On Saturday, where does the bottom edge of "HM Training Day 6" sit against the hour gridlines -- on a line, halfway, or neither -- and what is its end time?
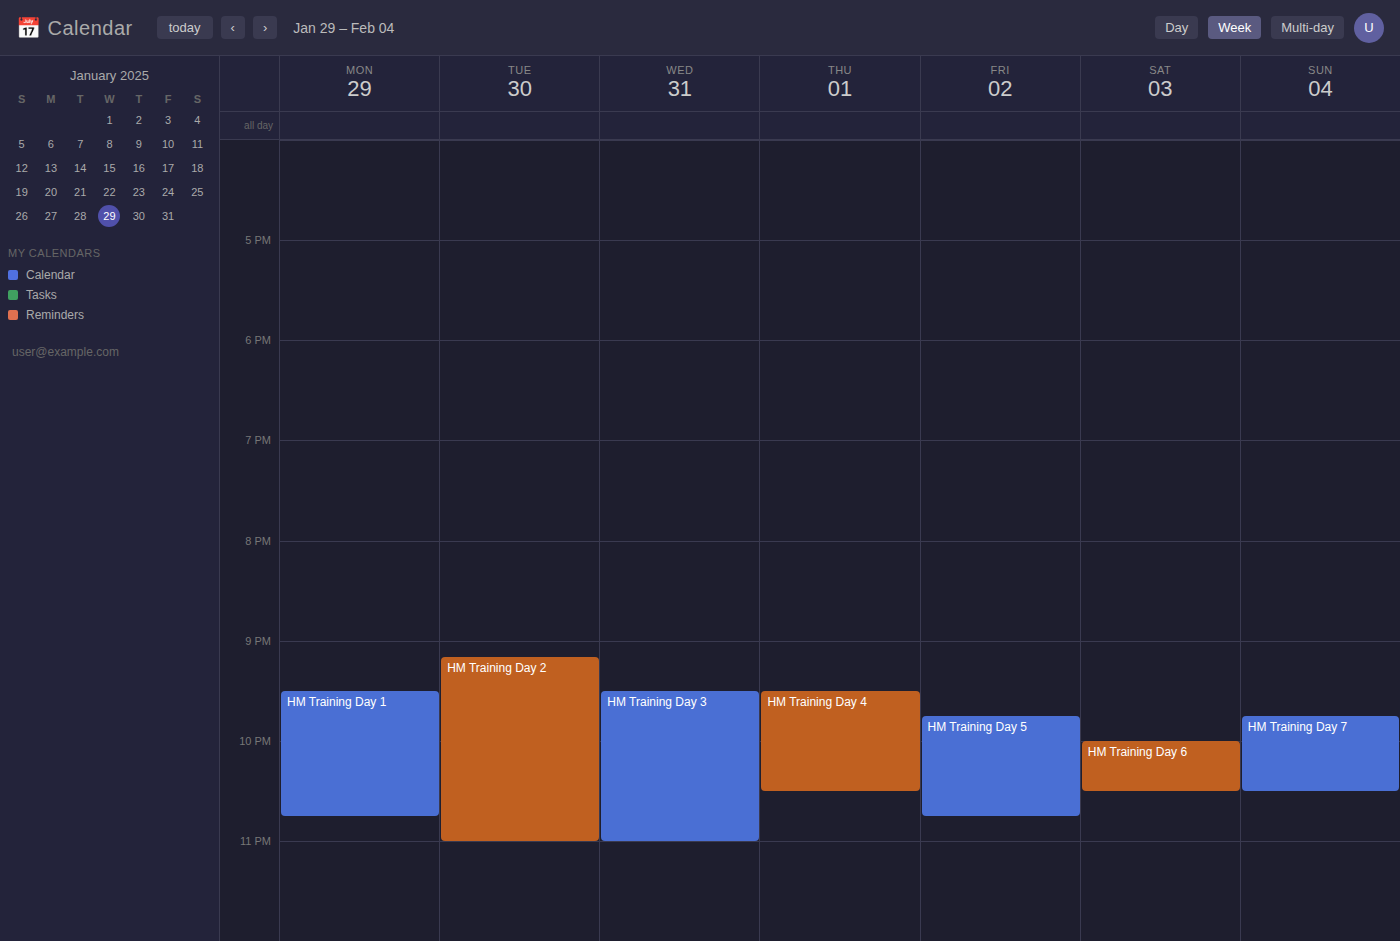
22:30 -- halfway between the 22:00 and 23:00 lines.